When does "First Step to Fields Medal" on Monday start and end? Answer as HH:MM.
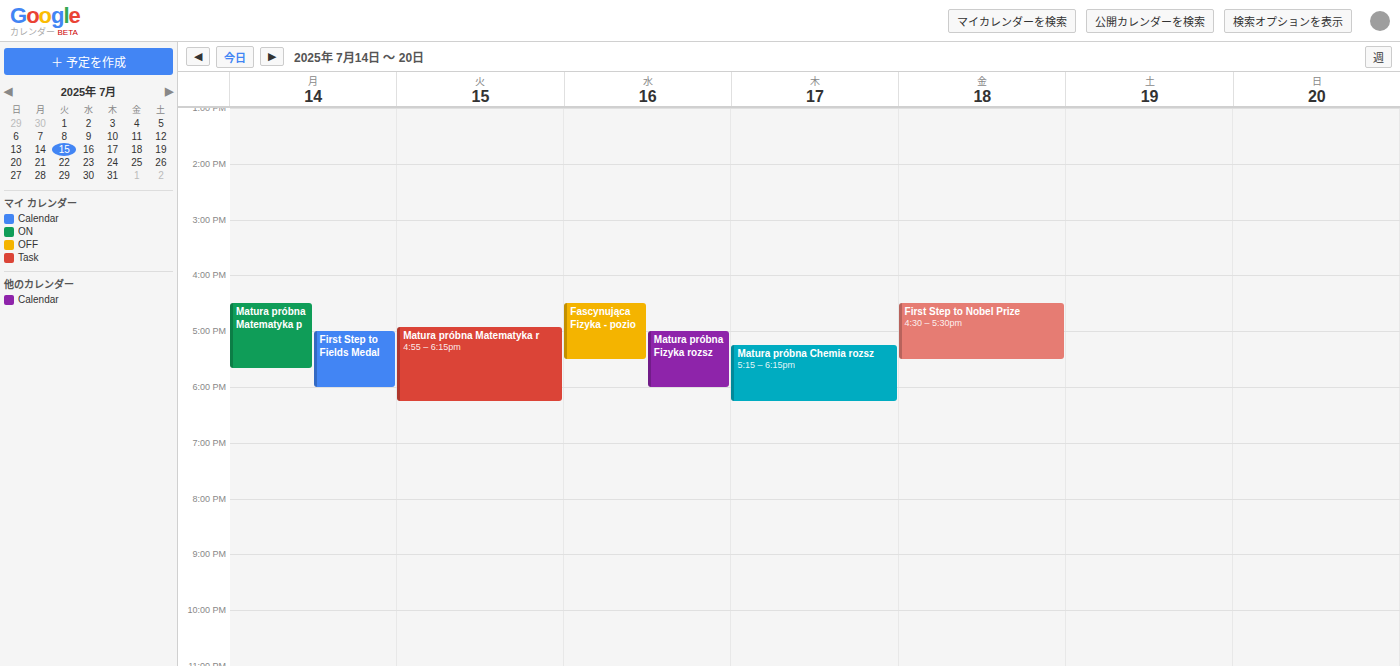
17:00 to 18:00